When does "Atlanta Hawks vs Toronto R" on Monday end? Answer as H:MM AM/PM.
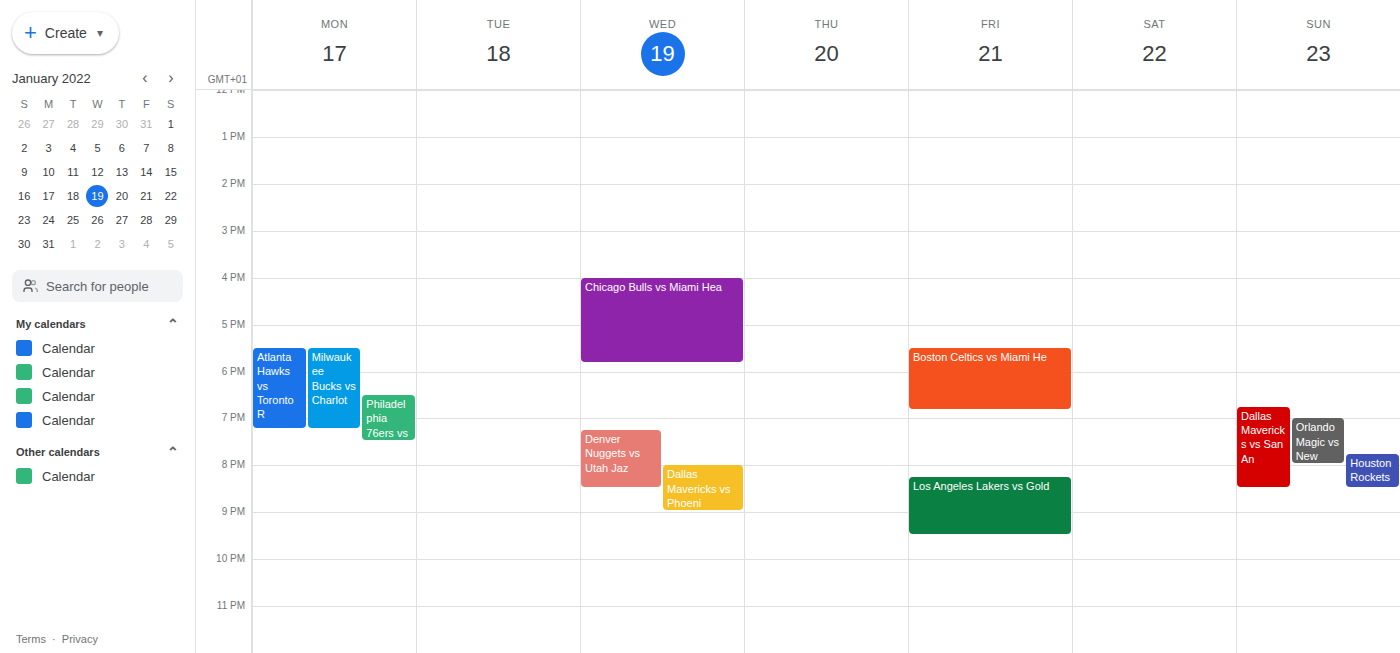
7:15 PM